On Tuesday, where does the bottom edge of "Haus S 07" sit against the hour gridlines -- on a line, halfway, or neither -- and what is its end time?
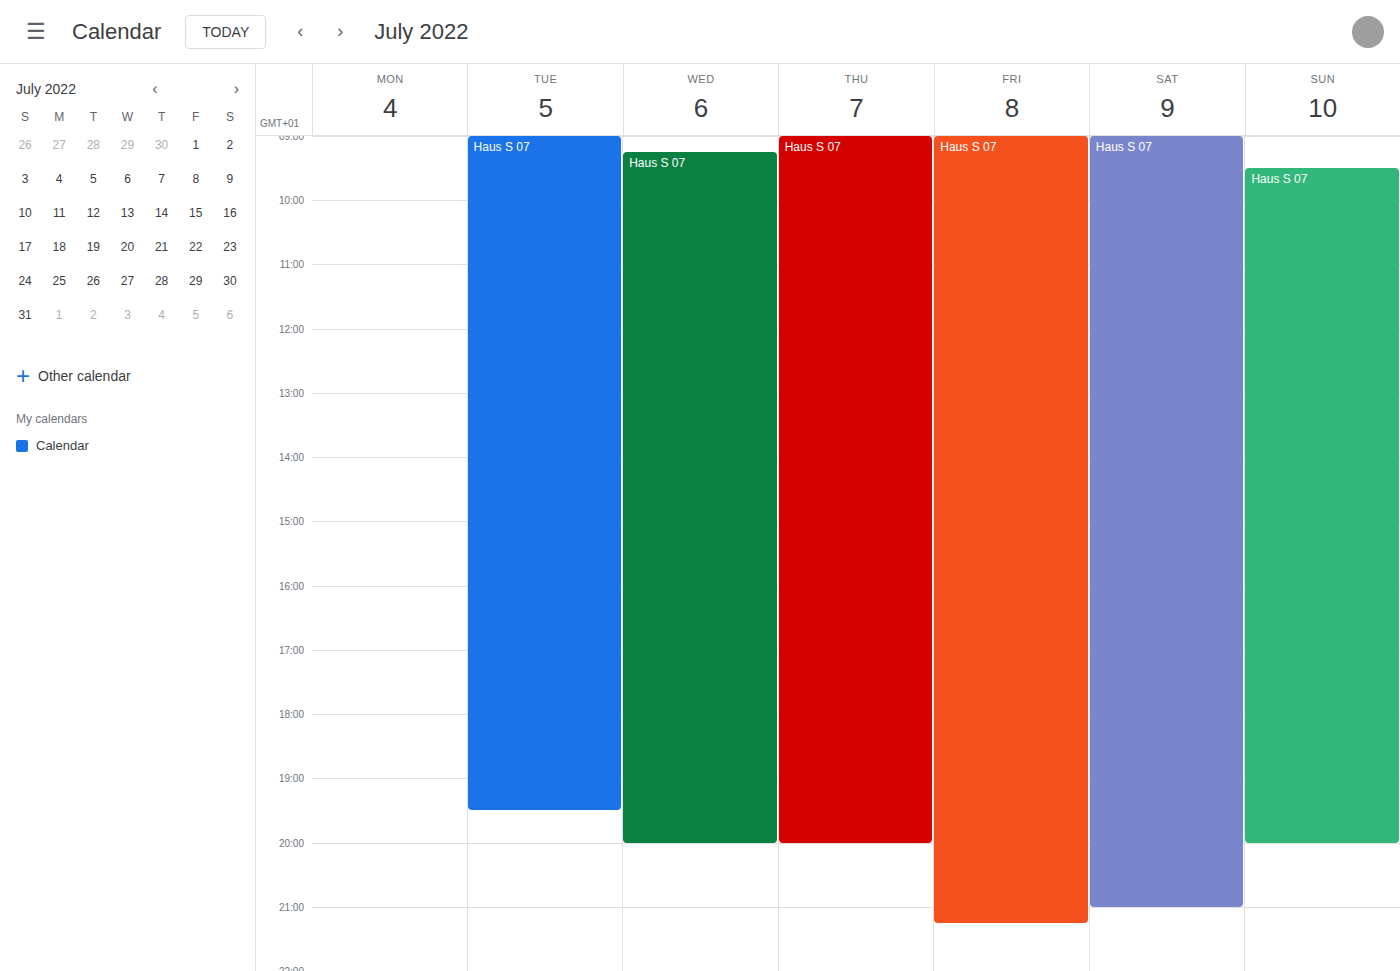
7:30 PM -- halfway between the 7 PM and 8 PM lines.